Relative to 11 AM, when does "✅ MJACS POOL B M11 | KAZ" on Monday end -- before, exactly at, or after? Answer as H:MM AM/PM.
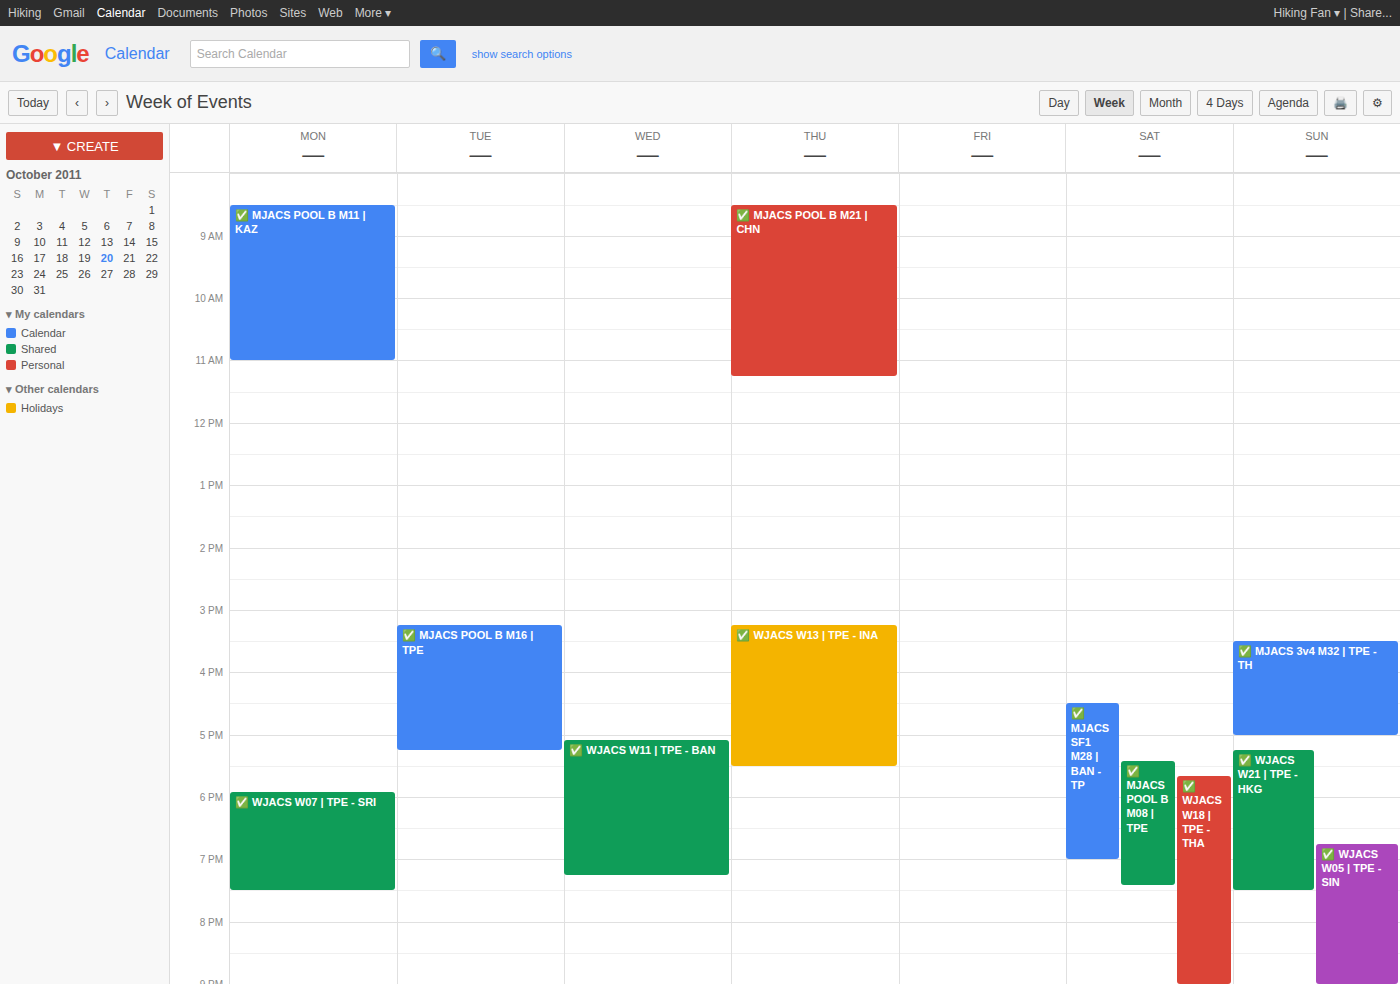
11:00 AM -- exactly at 11 AM, on the 11 AM line.